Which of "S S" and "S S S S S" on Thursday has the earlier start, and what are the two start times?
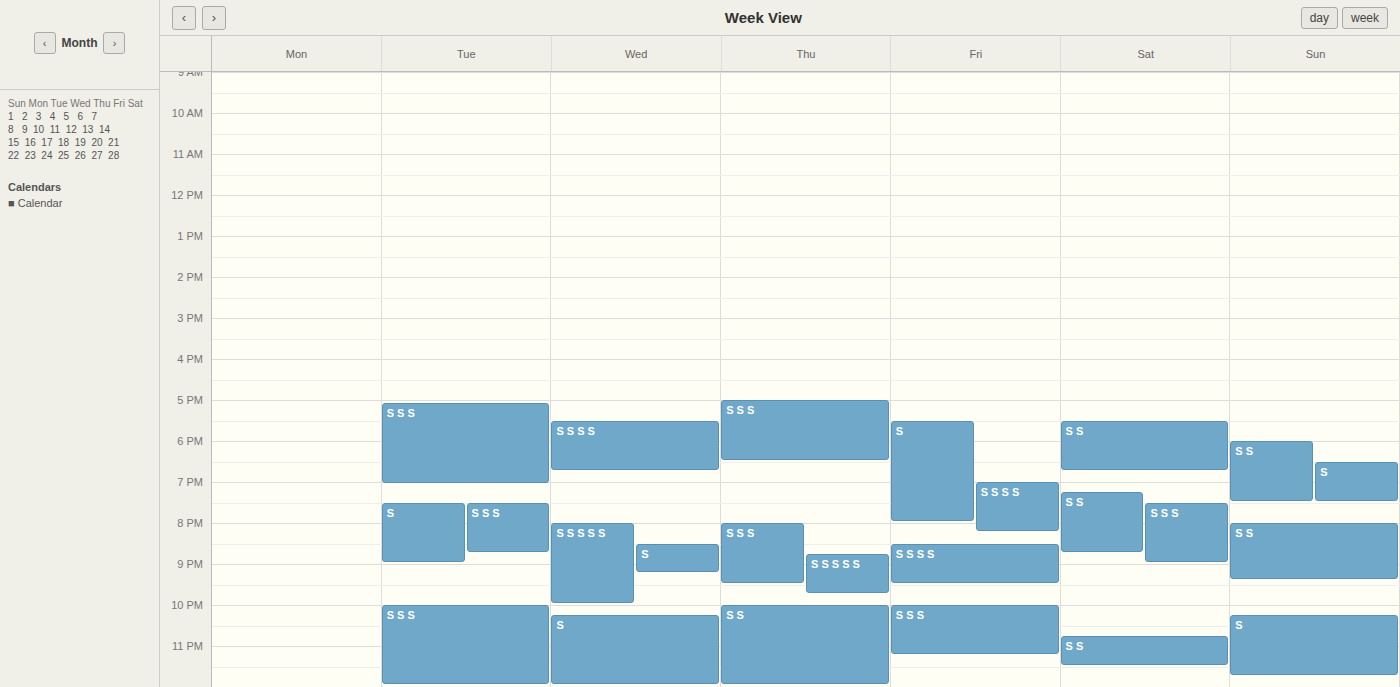
"S S S S S" 8:45 PM; "S S" 10:00 PM.